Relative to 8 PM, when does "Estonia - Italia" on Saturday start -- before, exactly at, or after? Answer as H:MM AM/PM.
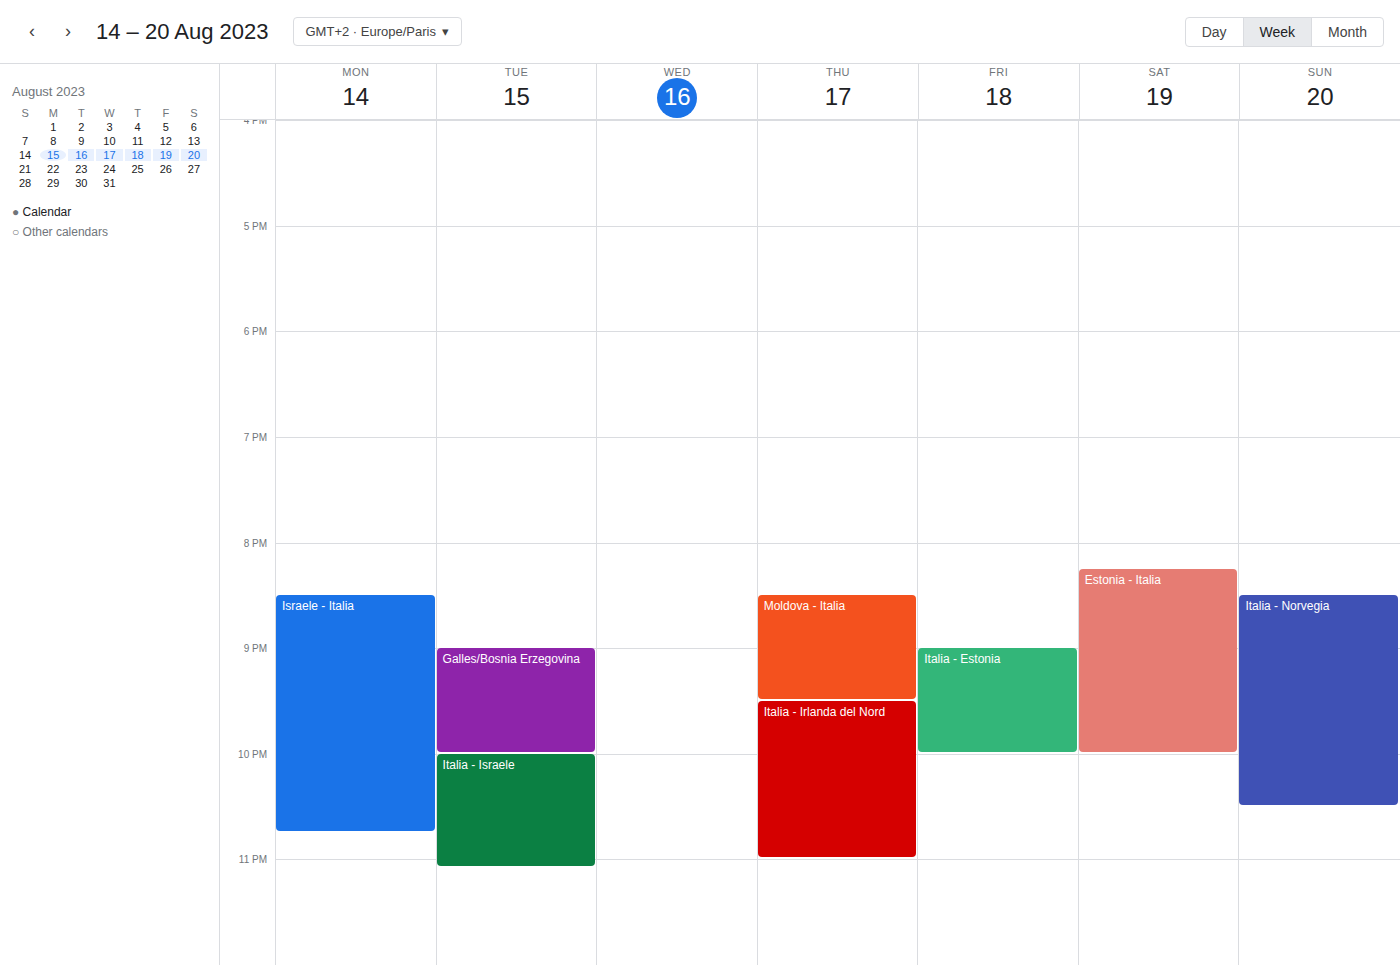
8:15 PM -- after 8 PM, 15 minutes below the 8 PM line.